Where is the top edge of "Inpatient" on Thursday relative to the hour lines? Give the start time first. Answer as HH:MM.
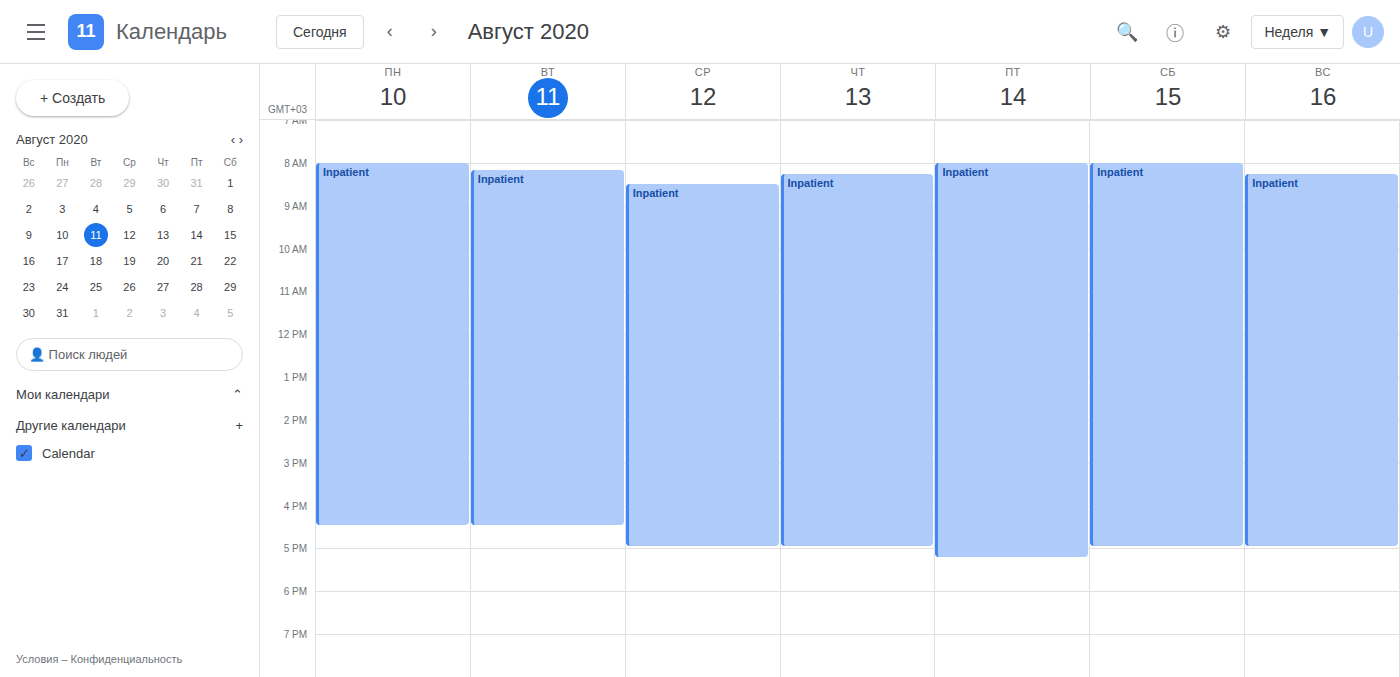
08:15 -- neither: a quarter of the way from the 08:00 line to the 09:00 line.